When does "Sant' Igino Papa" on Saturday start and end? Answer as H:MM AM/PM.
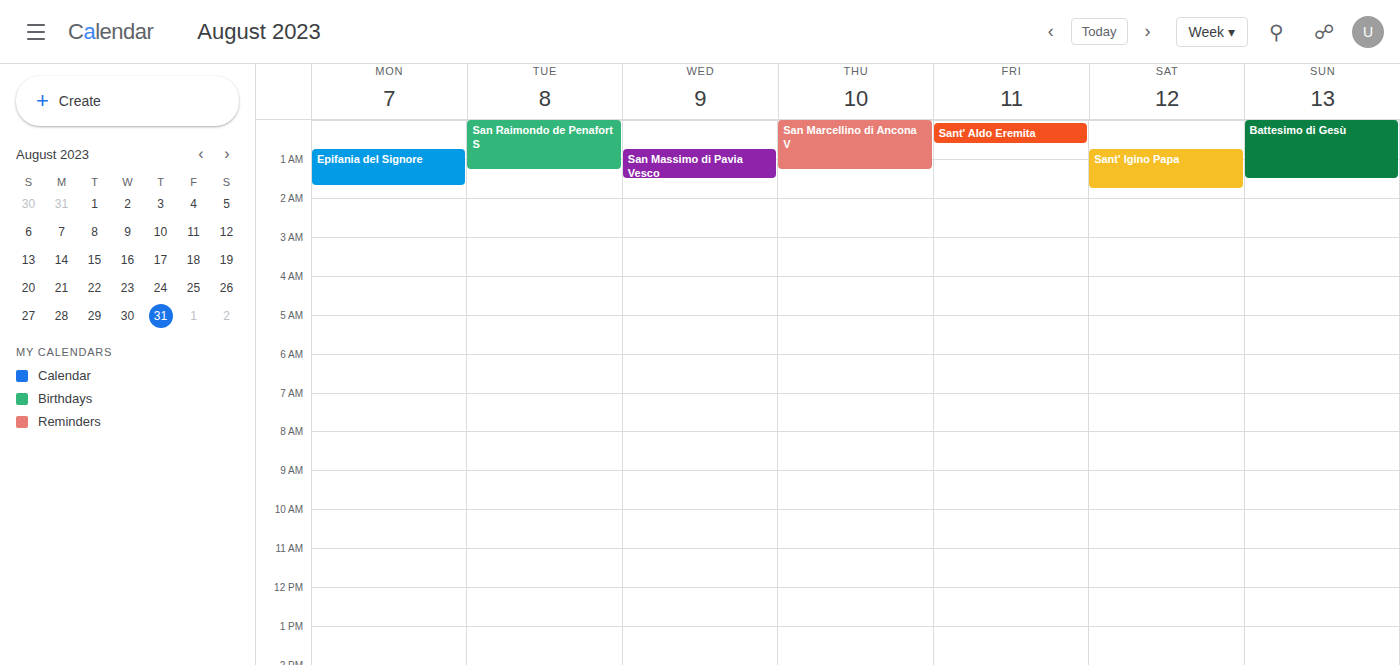
12:45 AM to 1:45 AM